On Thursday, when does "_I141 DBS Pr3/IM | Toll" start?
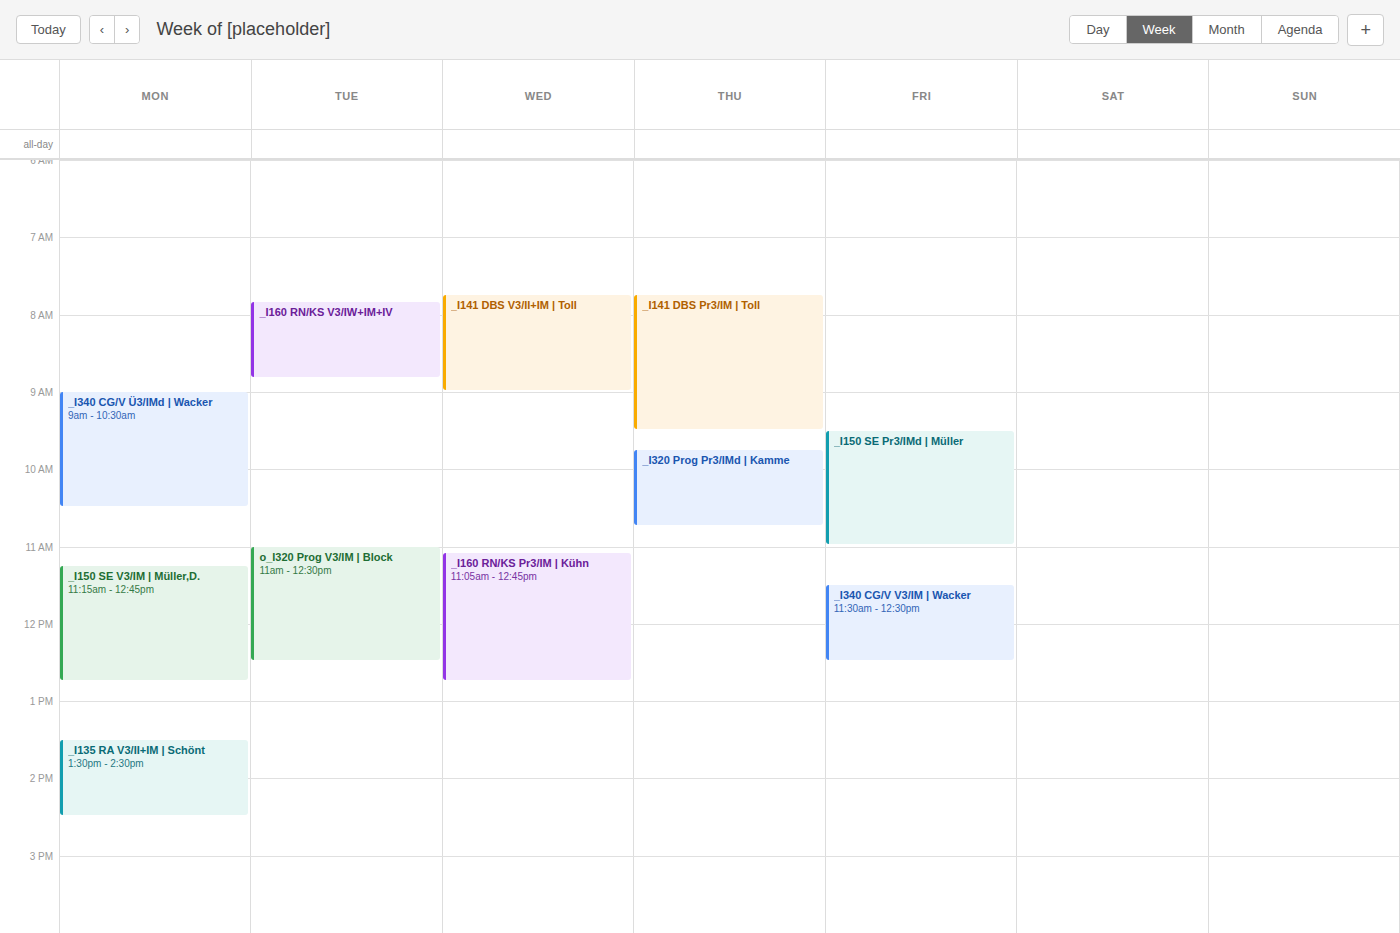
7:45 AM